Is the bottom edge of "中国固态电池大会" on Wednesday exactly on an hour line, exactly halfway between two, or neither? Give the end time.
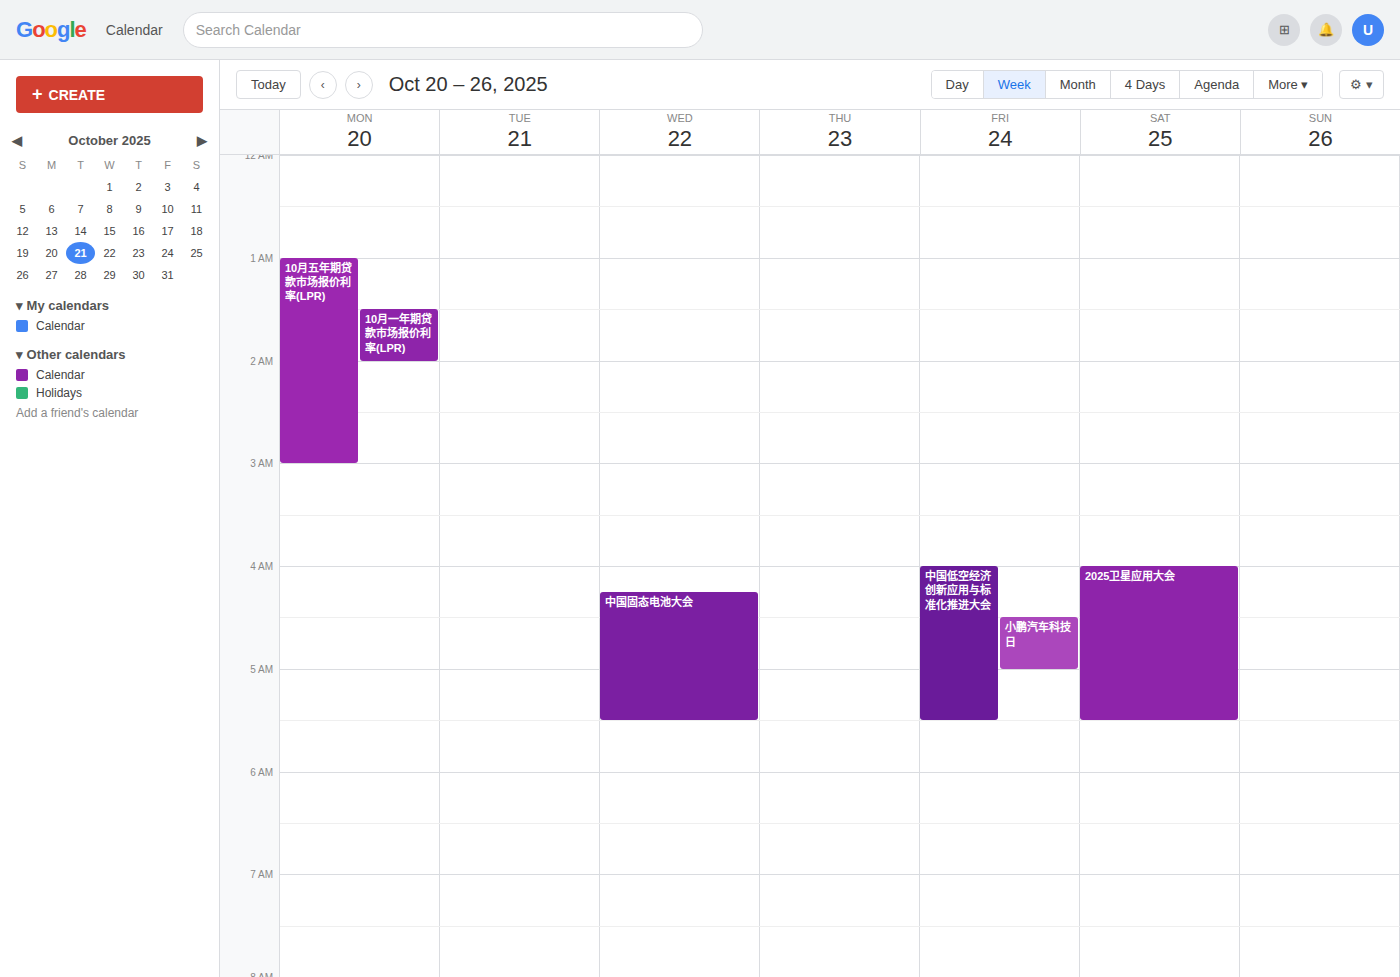
5:30 AM -- halfway between the 5 AM and 6 AM lines.